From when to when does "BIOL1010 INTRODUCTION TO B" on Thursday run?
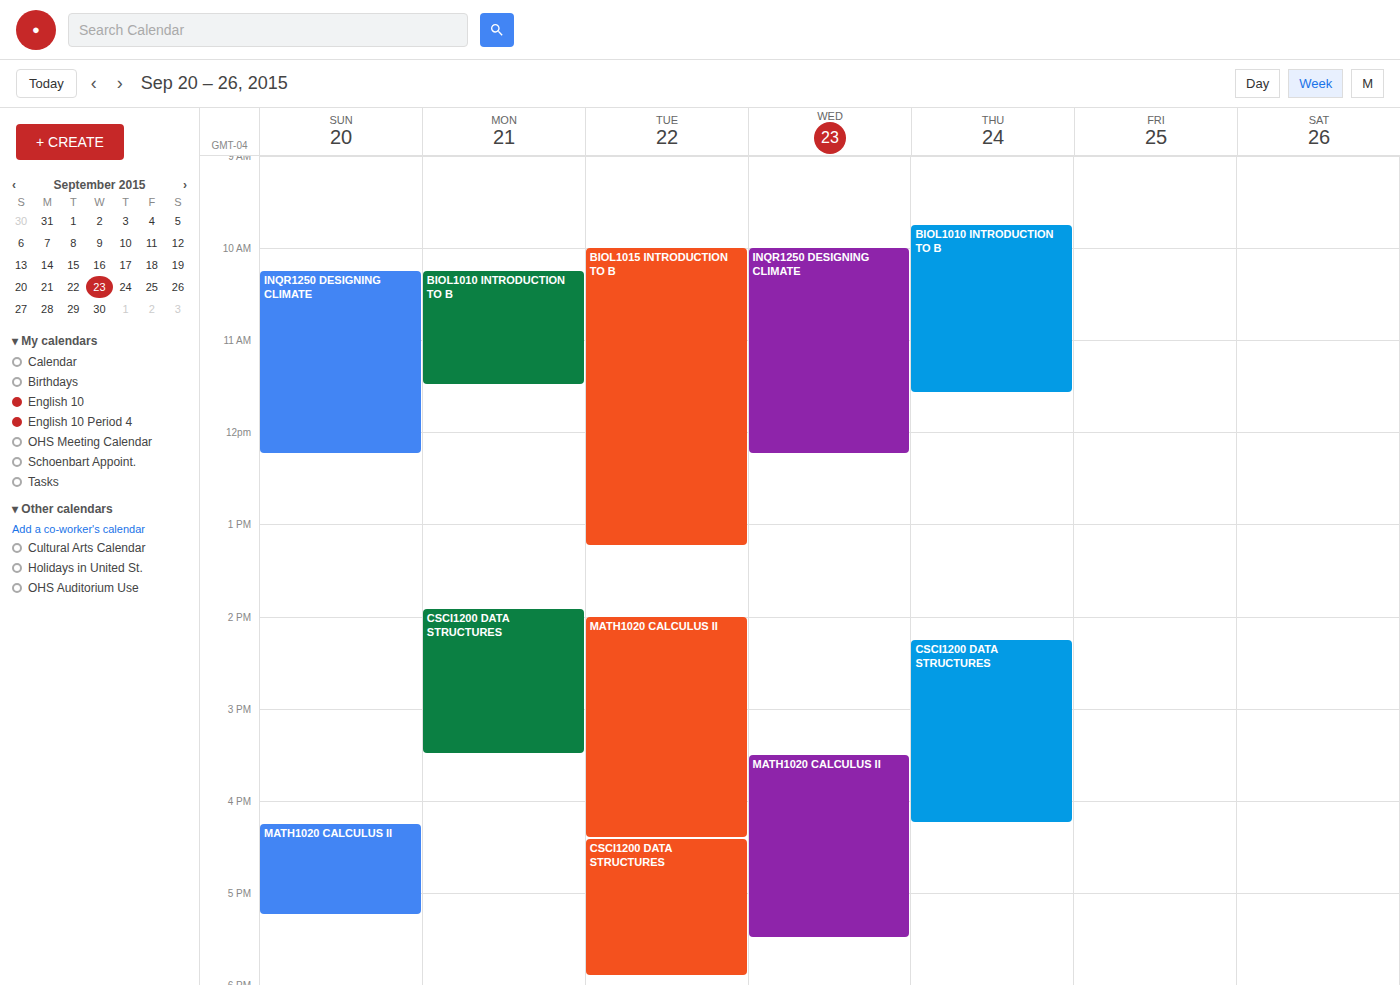
9:45 AM to 11:35 AM